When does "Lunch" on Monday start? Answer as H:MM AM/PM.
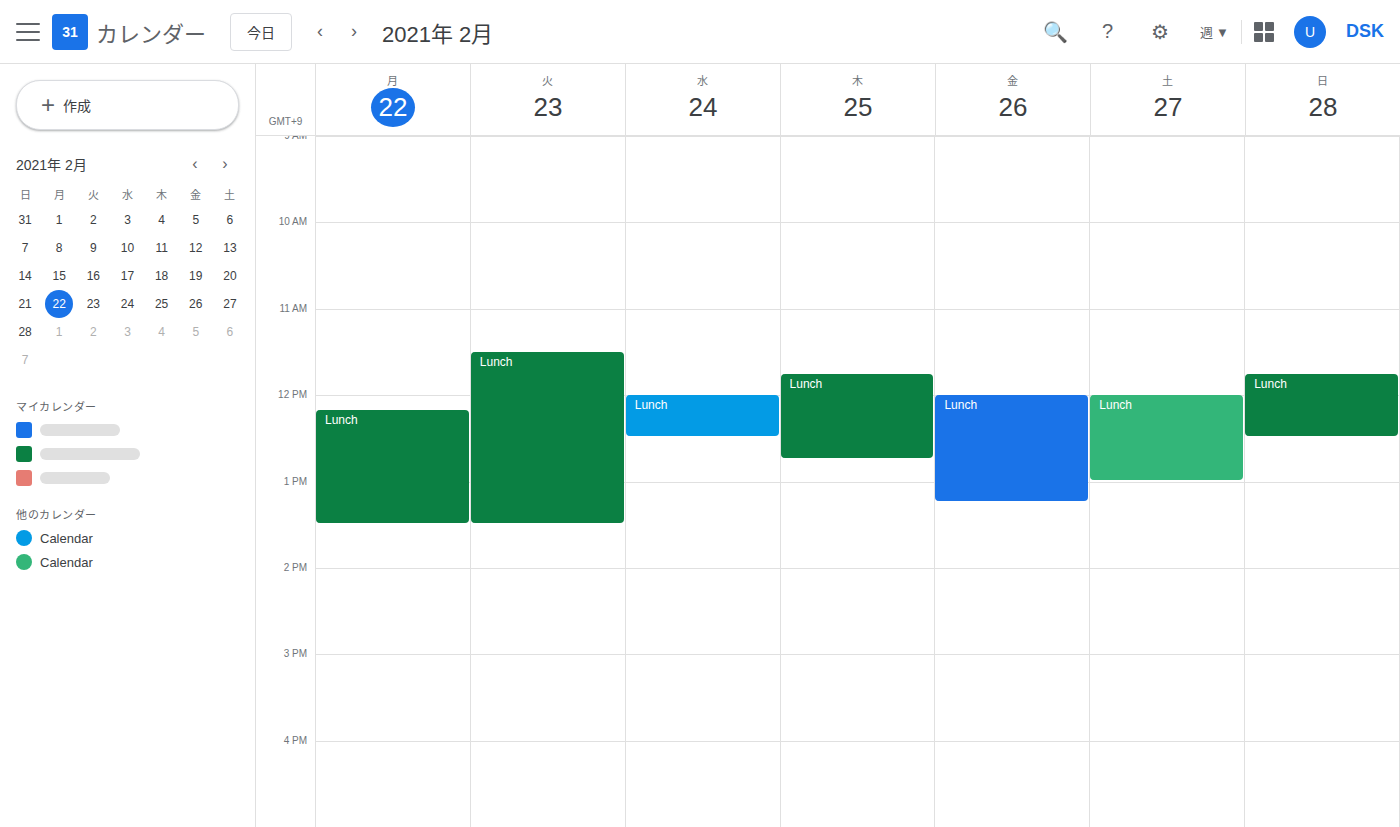
12:10 PM